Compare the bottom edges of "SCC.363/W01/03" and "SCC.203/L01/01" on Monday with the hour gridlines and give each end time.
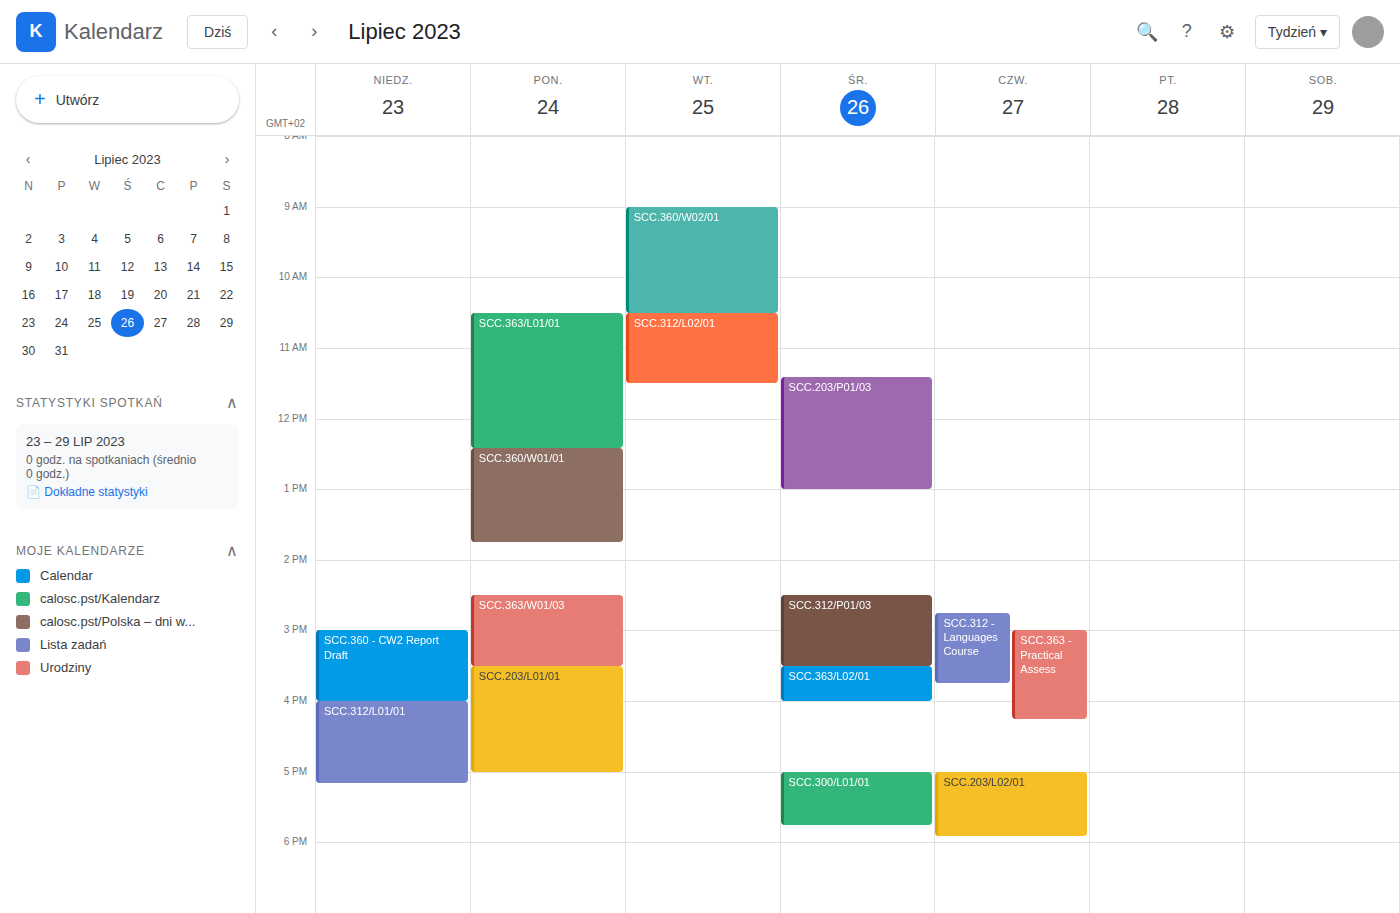
"SCC.363/W01/03": 3:30 PM, halfway between the 3 PM and 4 PM lines. "SCC.203/L01/01": 5:00 PM, exactly on the 5 PM line.